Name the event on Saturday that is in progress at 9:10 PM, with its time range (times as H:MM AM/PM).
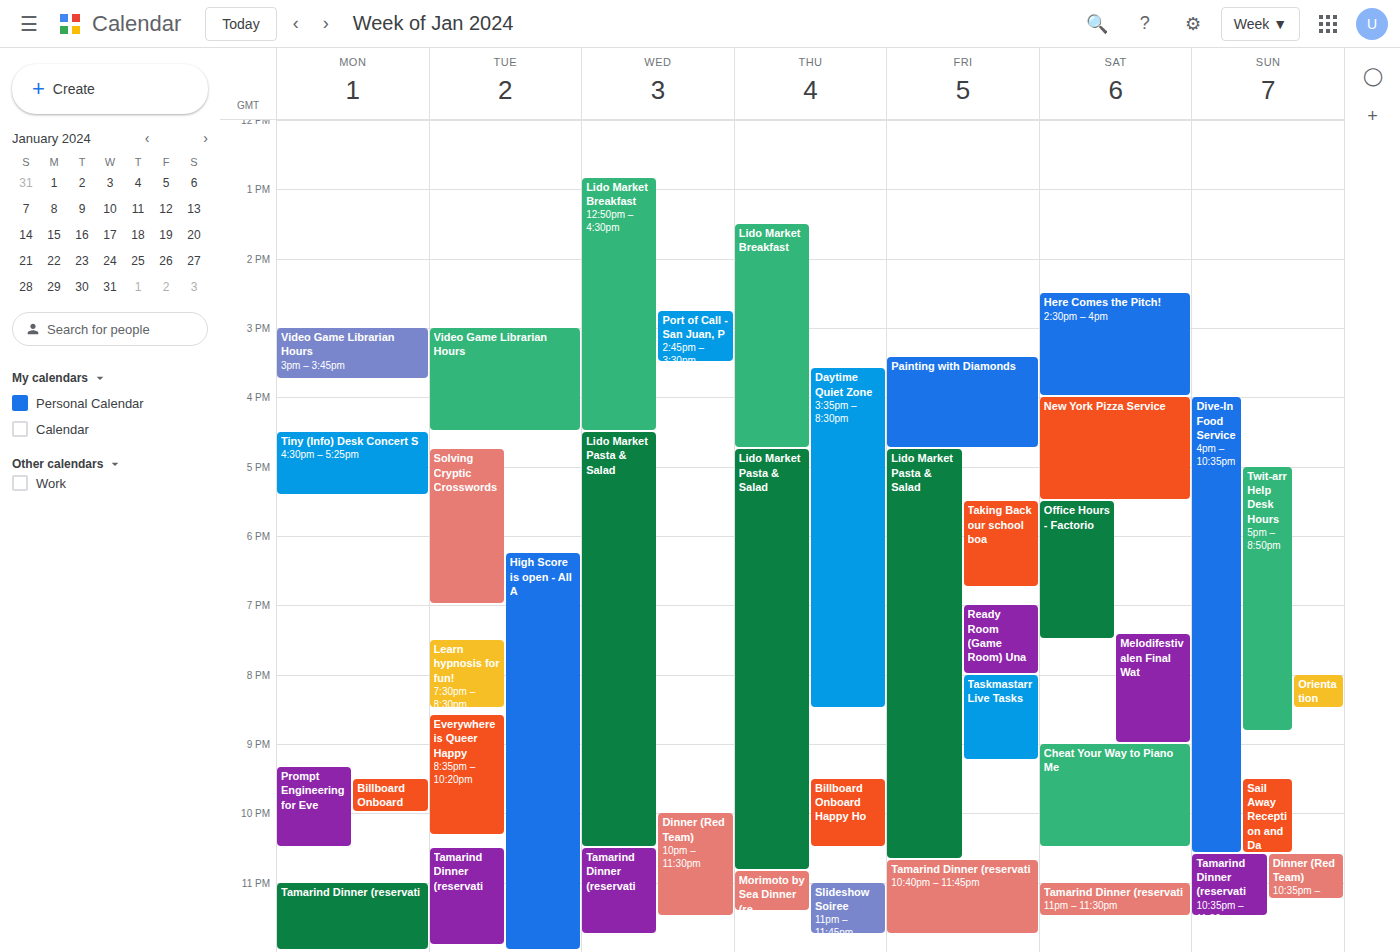
"Cheat Your Way to Piano Me", 9:00 PM to 10:30 PM